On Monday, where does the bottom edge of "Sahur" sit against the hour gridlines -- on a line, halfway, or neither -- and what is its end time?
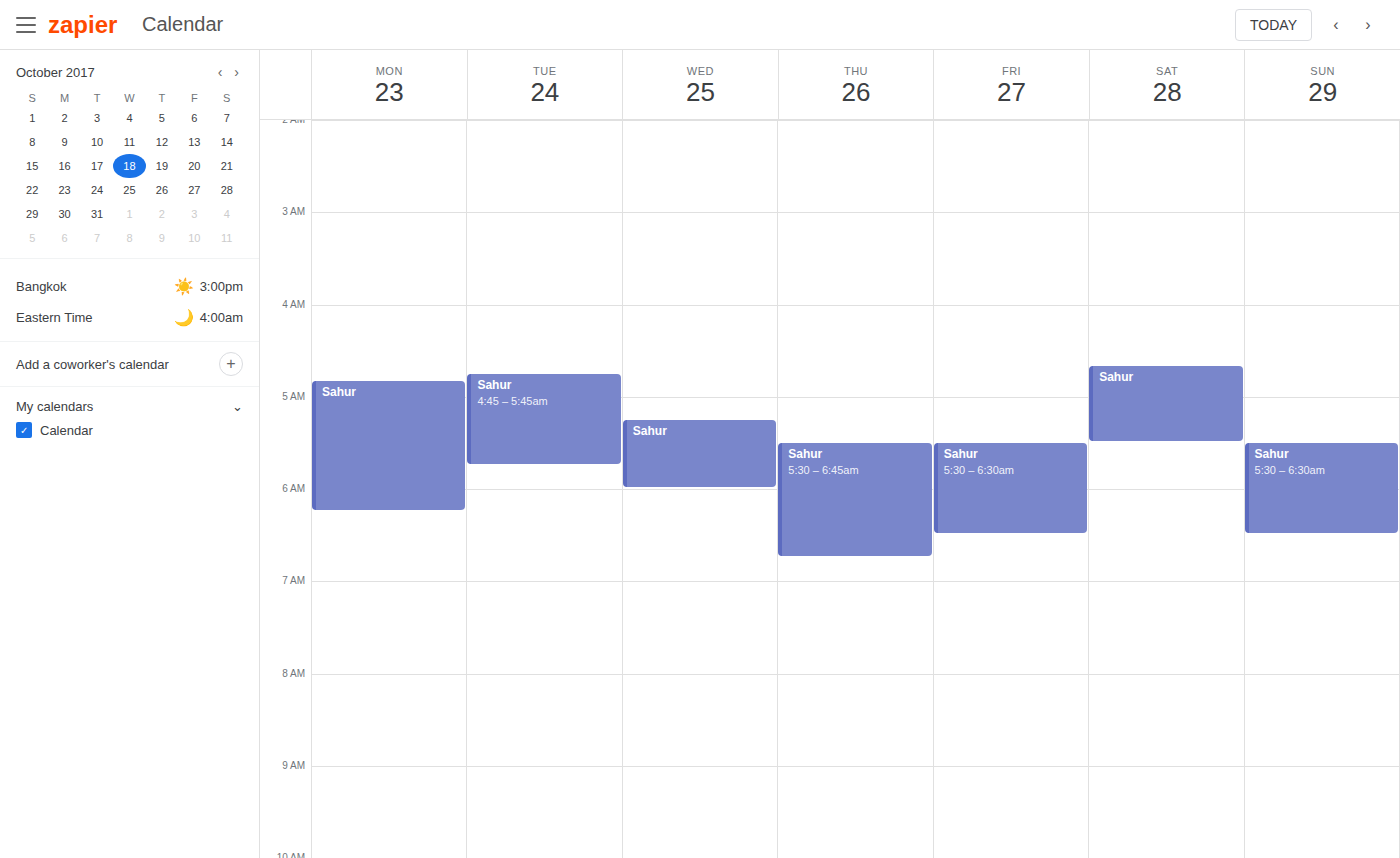
6:15 AM -- neither: a quarter of the way from the 6 AM line to the 7 AM line.